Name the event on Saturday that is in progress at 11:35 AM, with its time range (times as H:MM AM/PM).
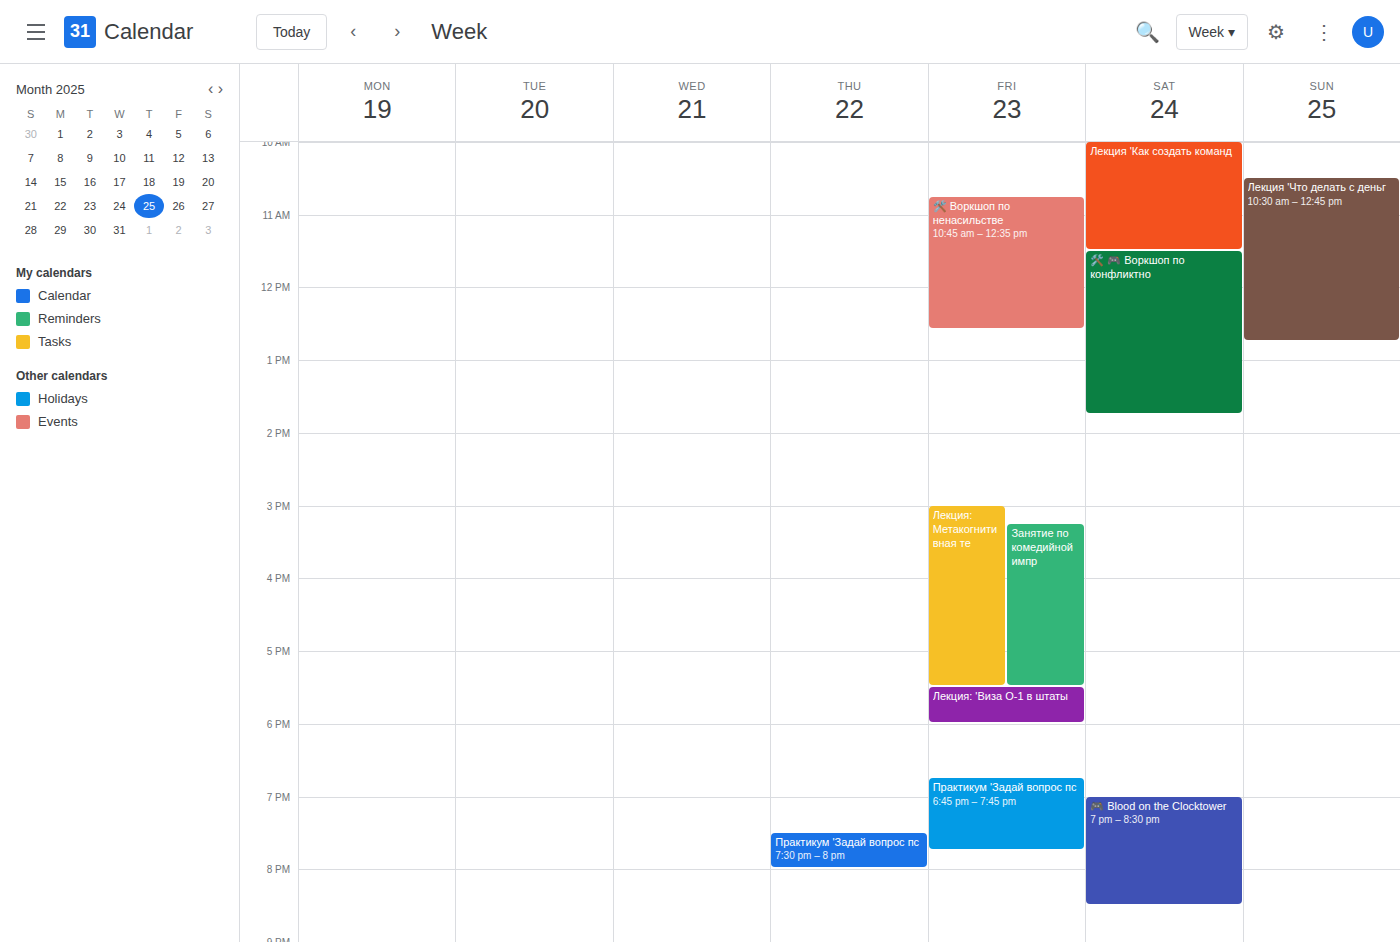
"🛠️ 🎮 Воркшоп по конфликтно", 11:30 AM to 1:45 PM